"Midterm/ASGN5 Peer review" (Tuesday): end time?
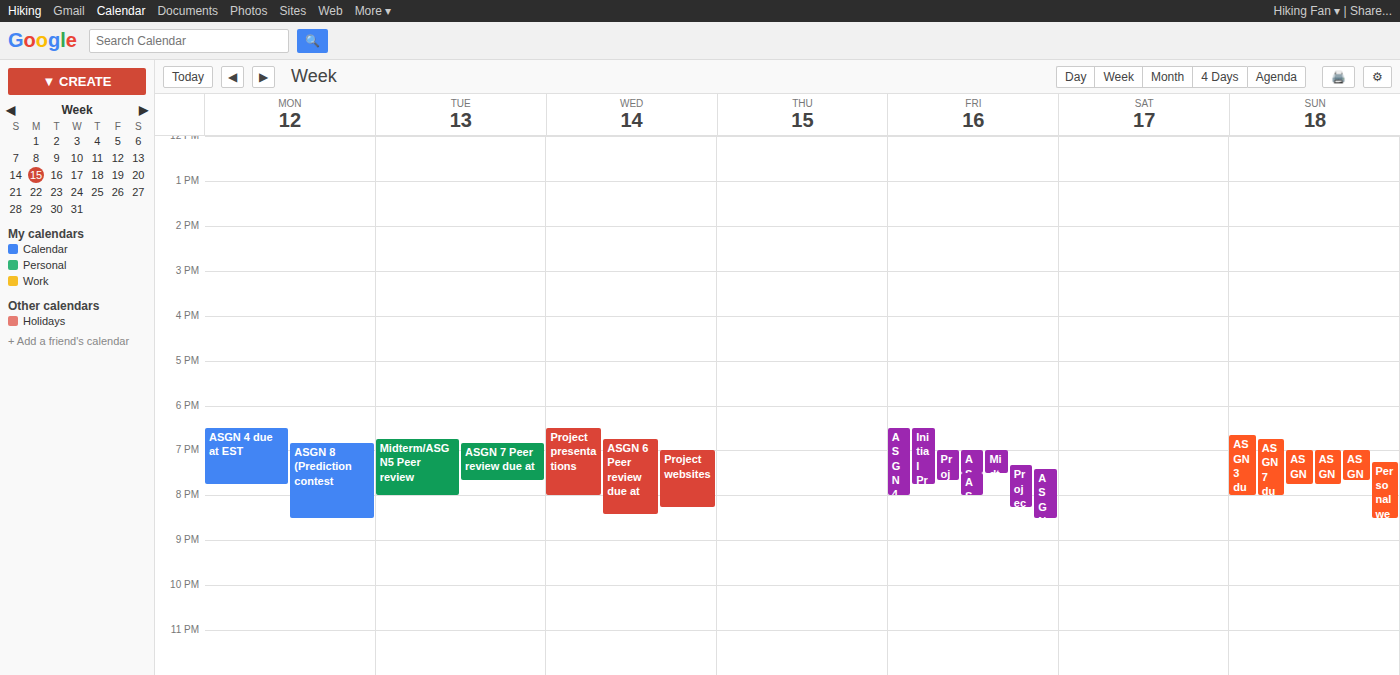
8:00 PM